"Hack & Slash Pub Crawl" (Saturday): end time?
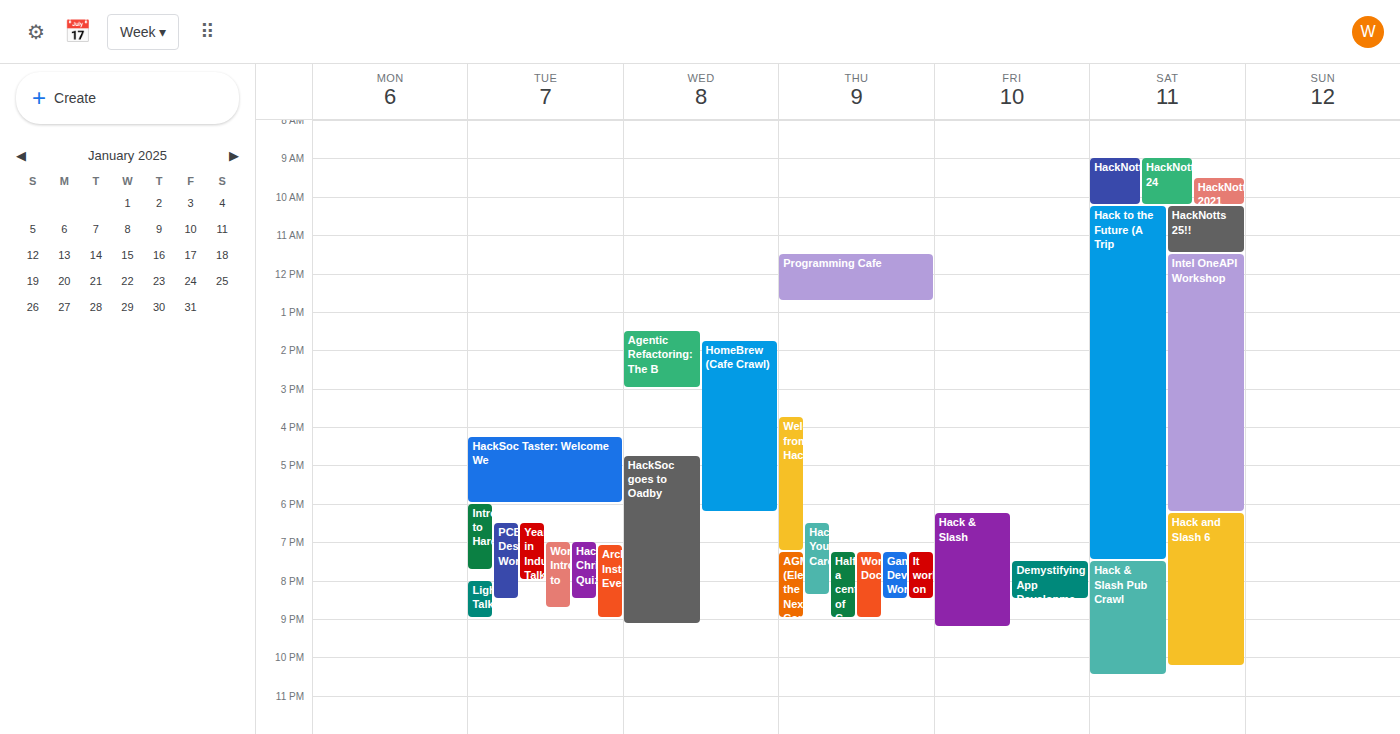
10:30 PM